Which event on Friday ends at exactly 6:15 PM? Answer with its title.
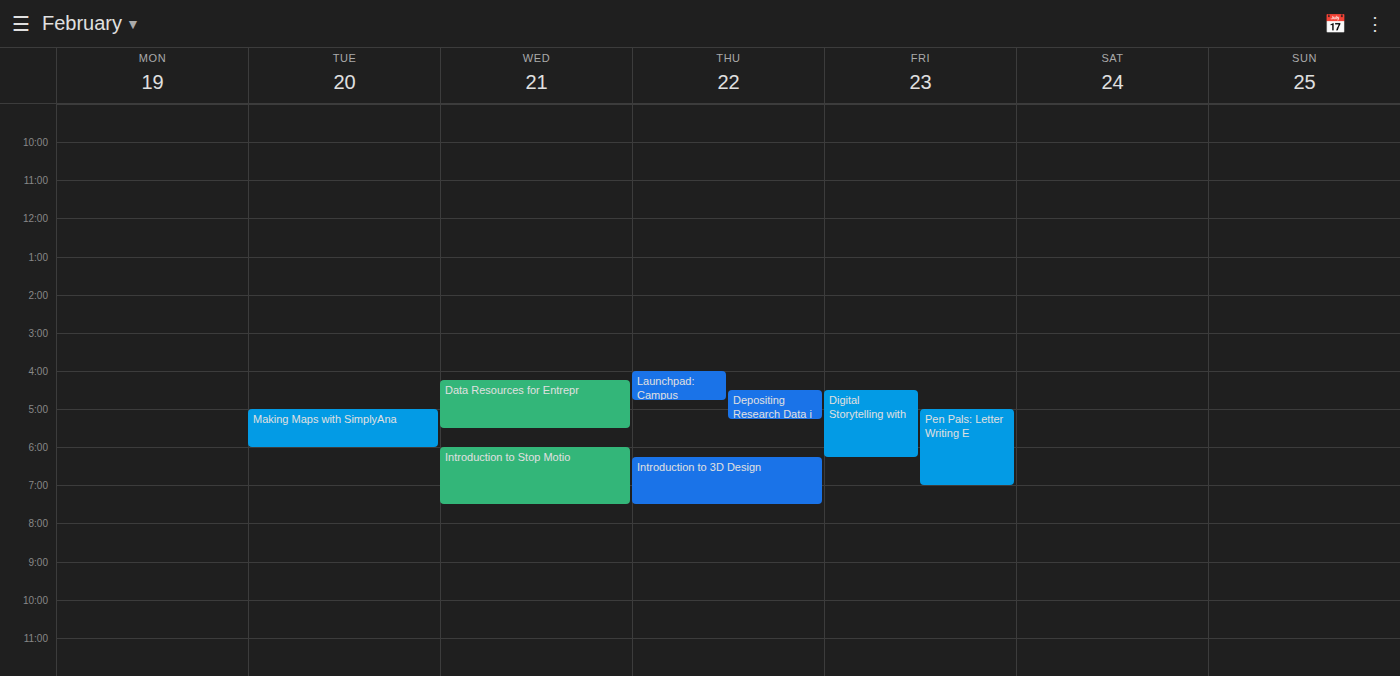
"Digital Storytelling with"